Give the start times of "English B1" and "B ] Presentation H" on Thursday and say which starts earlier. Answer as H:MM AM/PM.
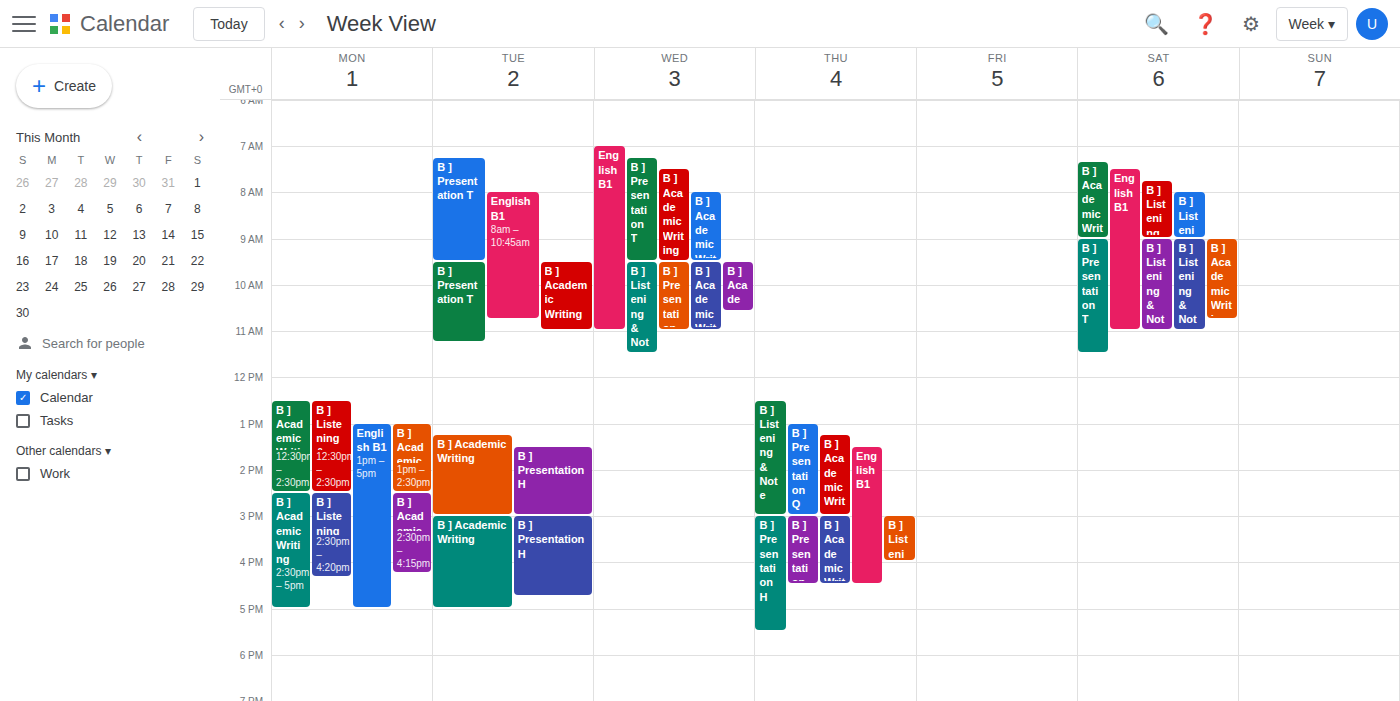
"English B1" 1:30 PM; "B ] Presentation H" 3:00 PM.